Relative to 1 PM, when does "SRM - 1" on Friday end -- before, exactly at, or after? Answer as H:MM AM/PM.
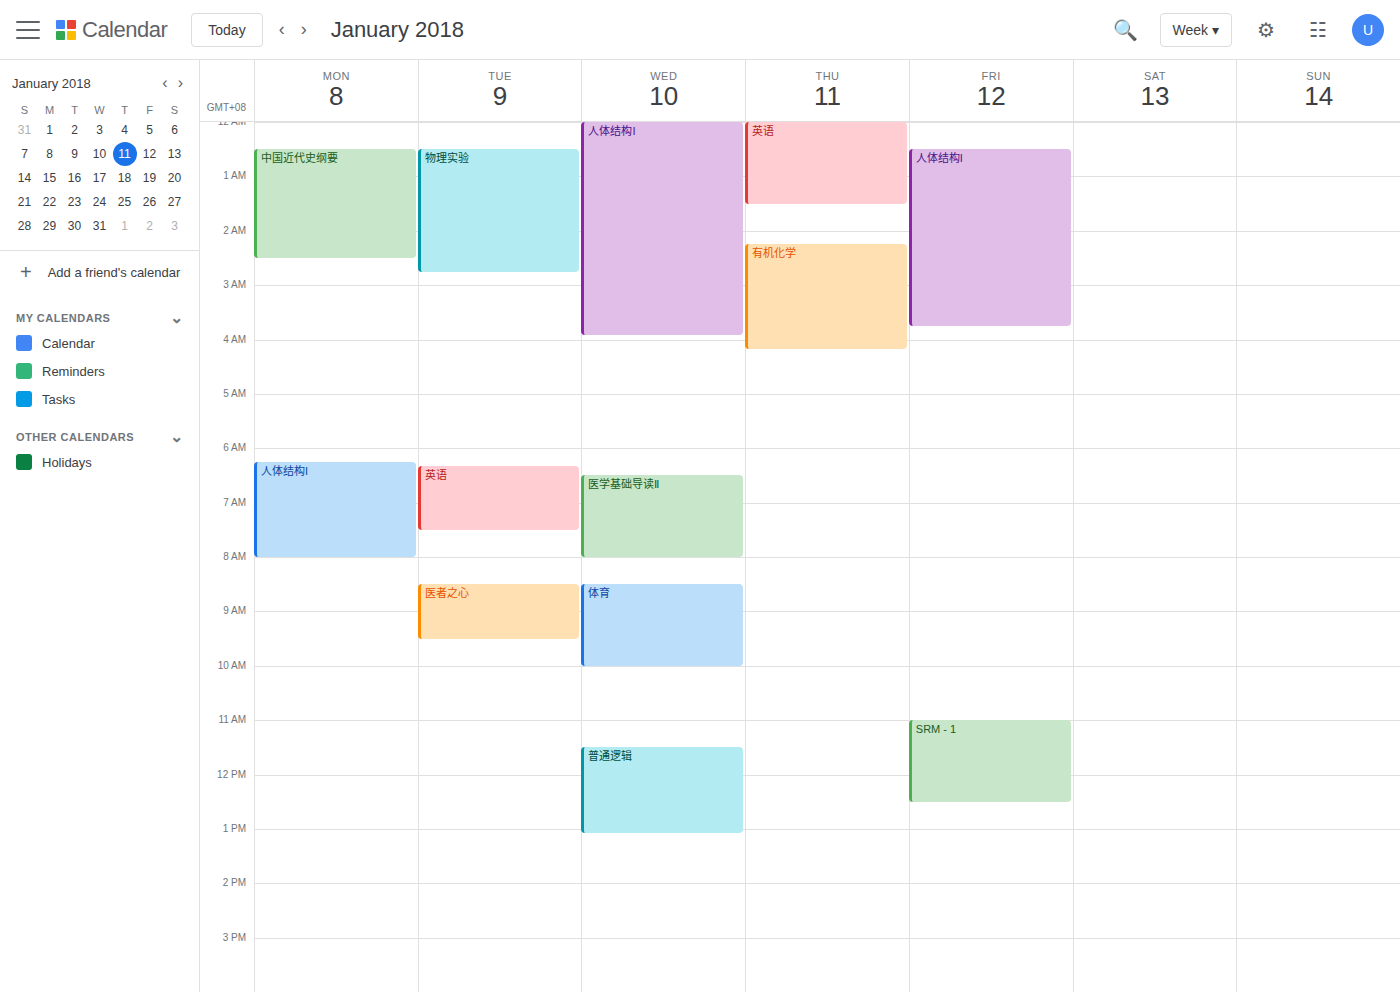
12:30 PM -- before 1 PM, 30 minutes above the 1 PM line.